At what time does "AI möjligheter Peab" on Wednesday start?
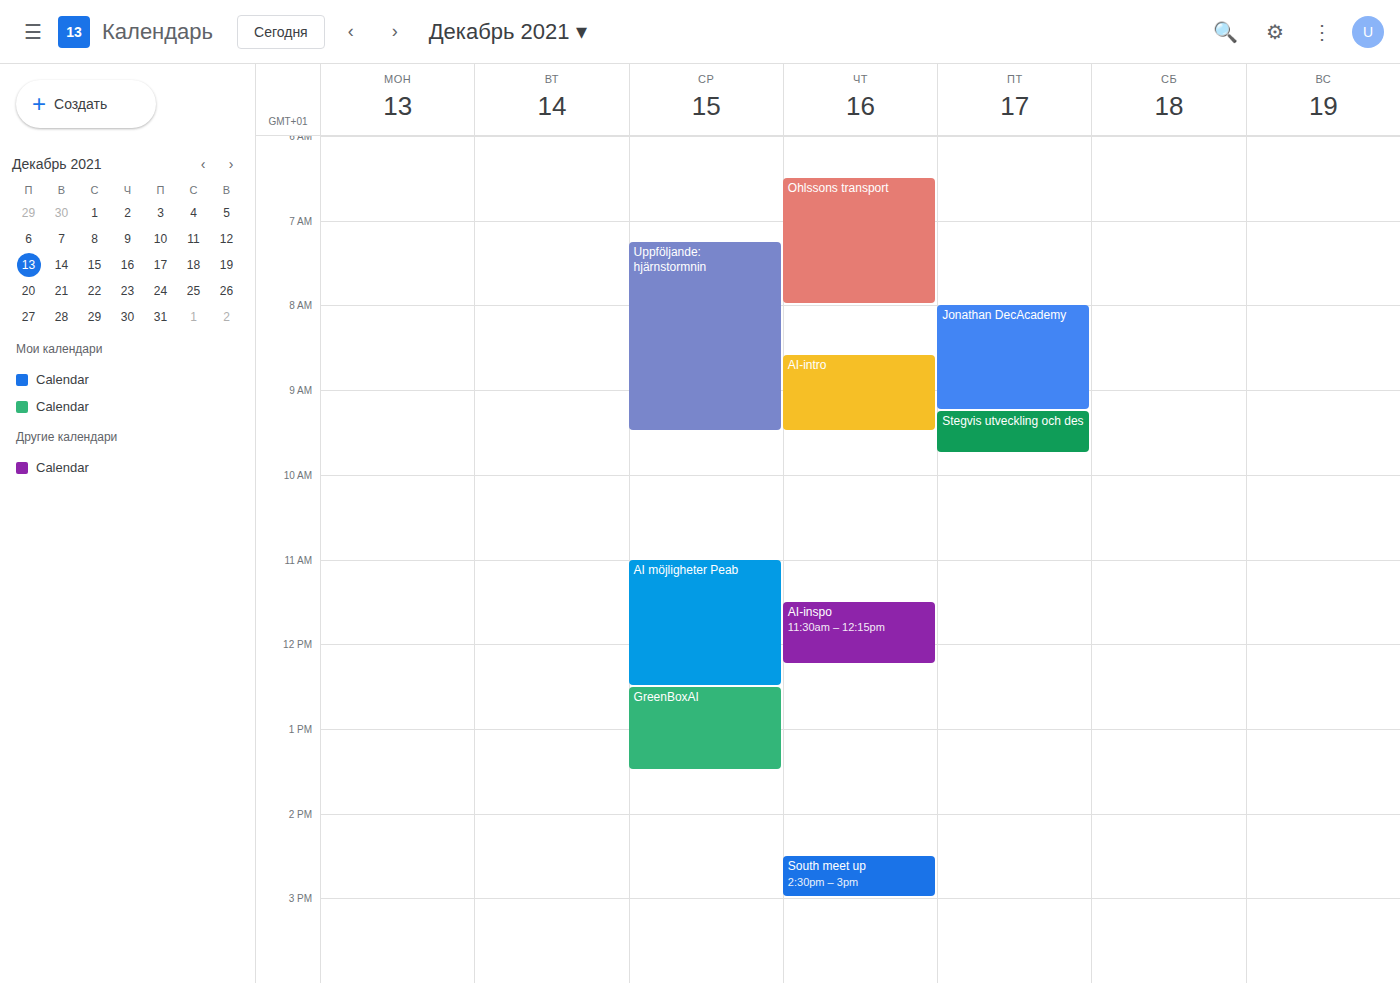
11:00 AM